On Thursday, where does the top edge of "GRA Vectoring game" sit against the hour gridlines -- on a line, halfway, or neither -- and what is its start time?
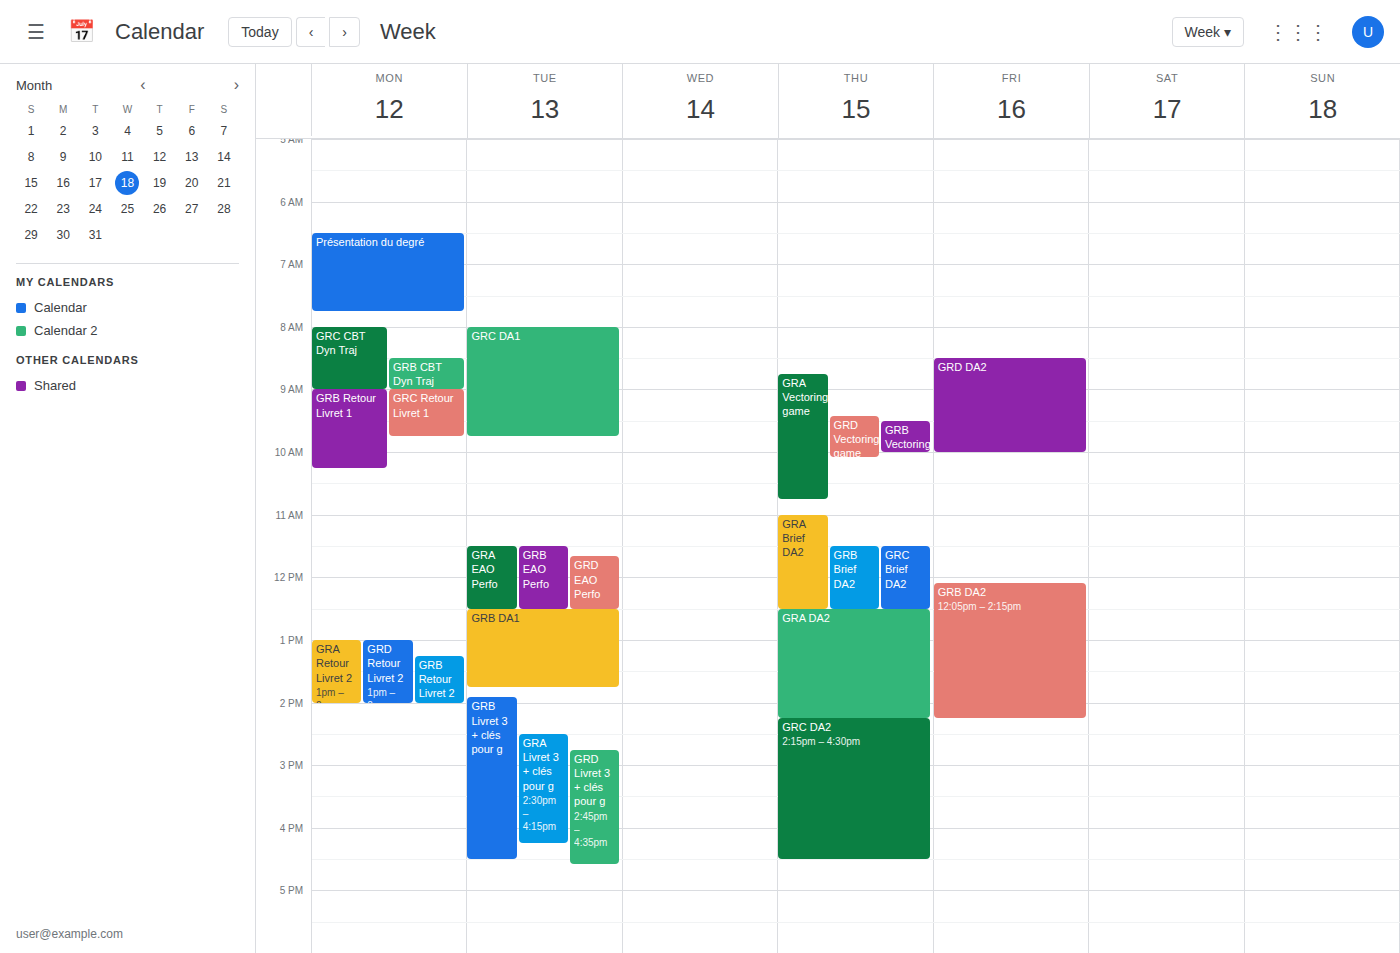
8:45 AM -- neither: three quarters of the way from the 8 AM line to the 9 AM line.